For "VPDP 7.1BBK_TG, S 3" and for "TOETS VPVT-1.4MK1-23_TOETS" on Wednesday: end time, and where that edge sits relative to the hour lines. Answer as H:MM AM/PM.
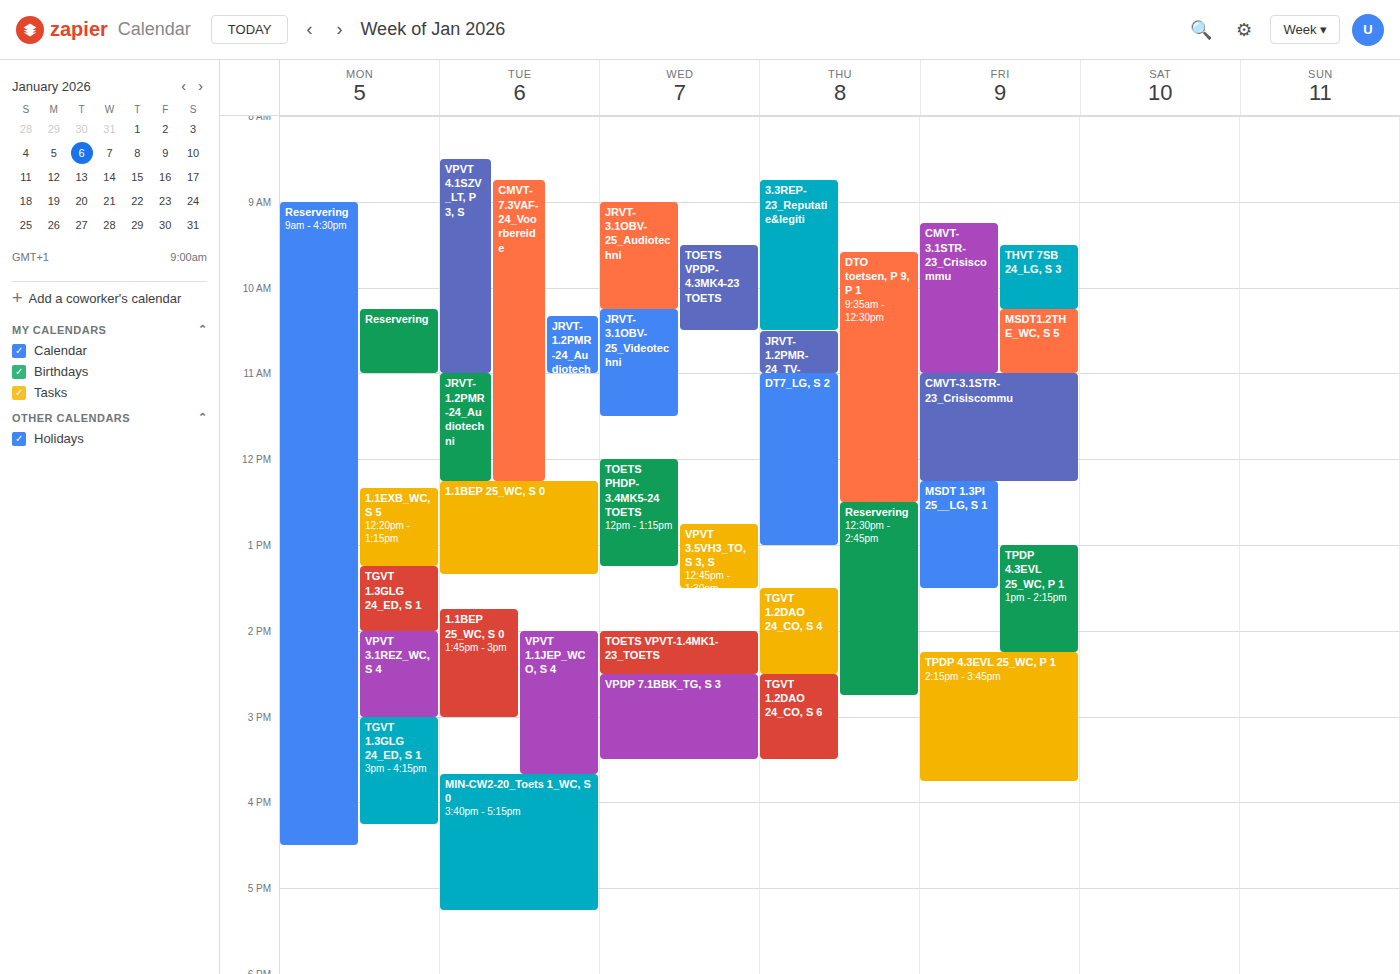
"VPDP 7.1BBK_TG, S 3": 3:30 PM, halfway between the 3 PM and 4 PM lines. "TOETS VPVT-1.4MK1-23_TOETS": 2:30 PM, halfway between the 2 PM and 3 PM lines.